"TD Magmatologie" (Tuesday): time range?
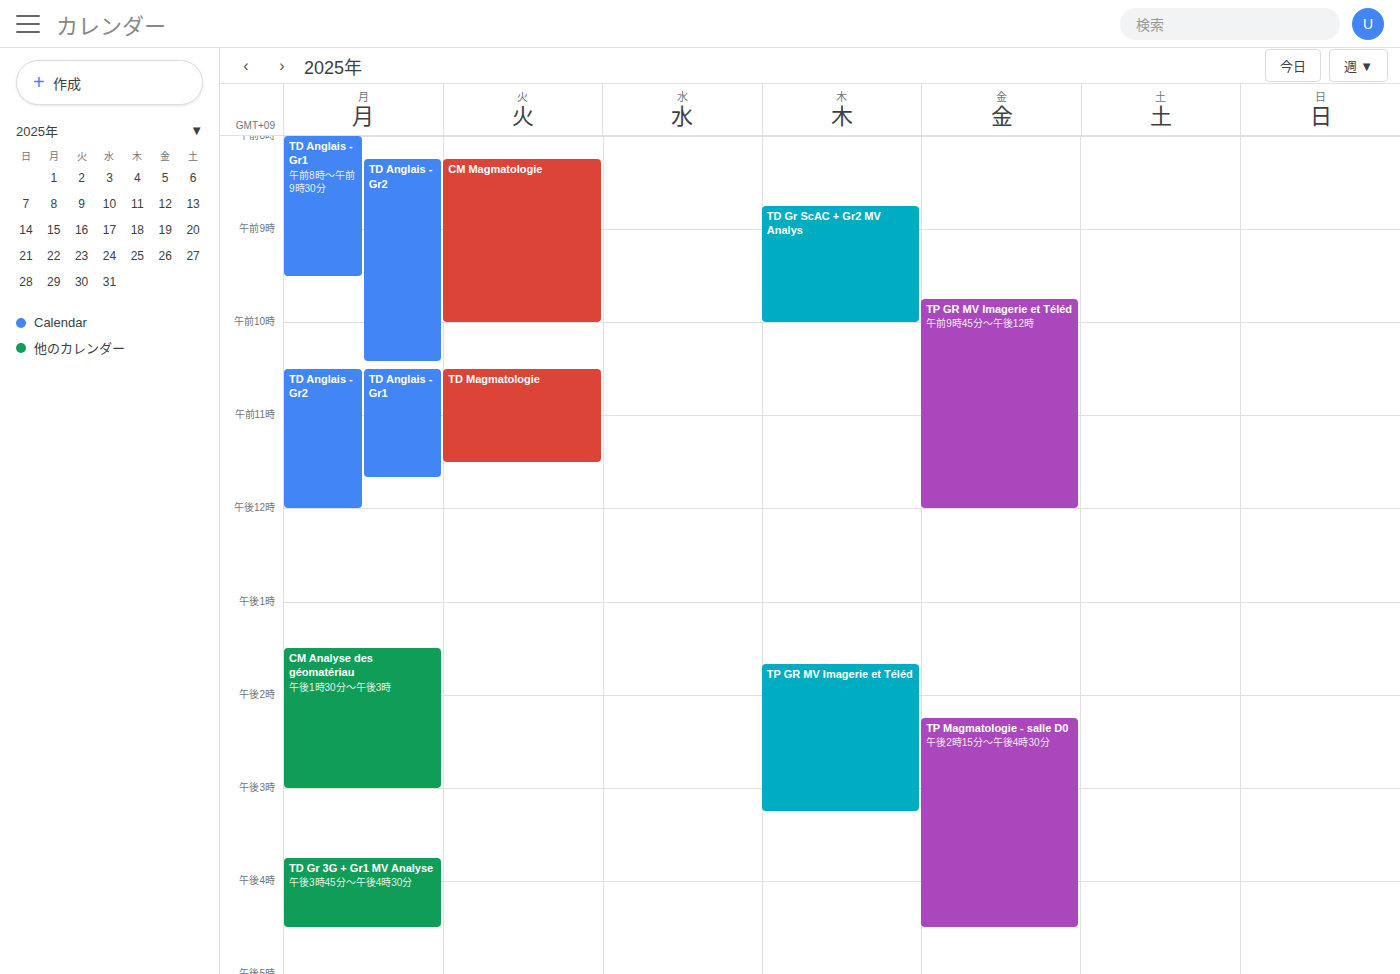
10:30 AM to 11:30 AM